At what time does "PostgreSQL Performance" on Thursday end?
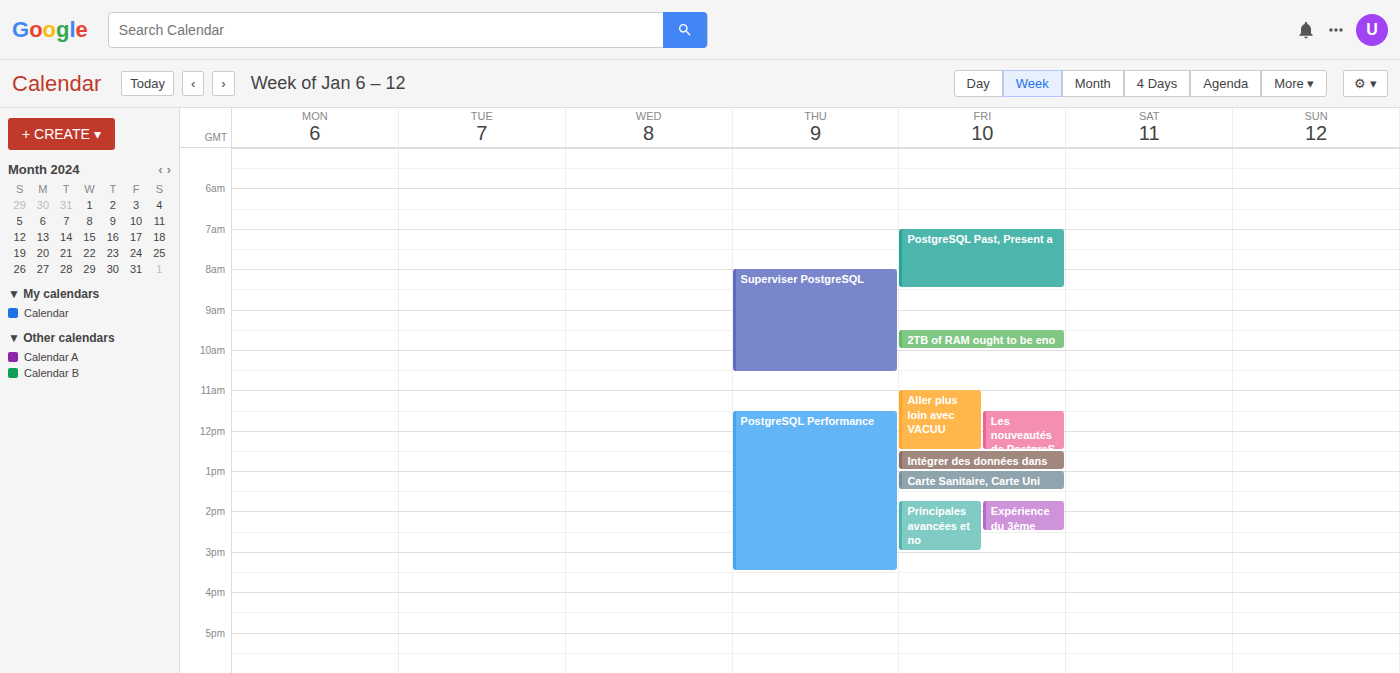
3:30 PM